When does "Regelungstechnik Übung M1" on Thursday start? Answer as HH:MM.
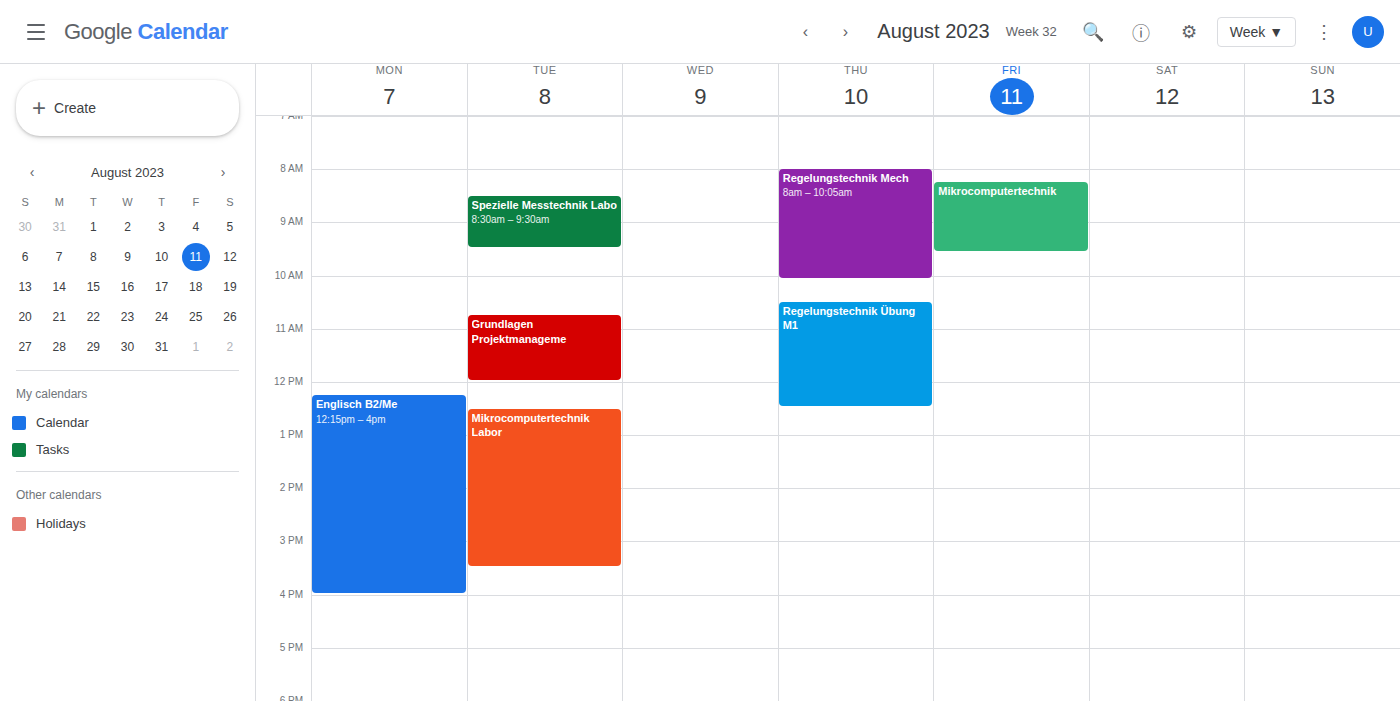
10:30